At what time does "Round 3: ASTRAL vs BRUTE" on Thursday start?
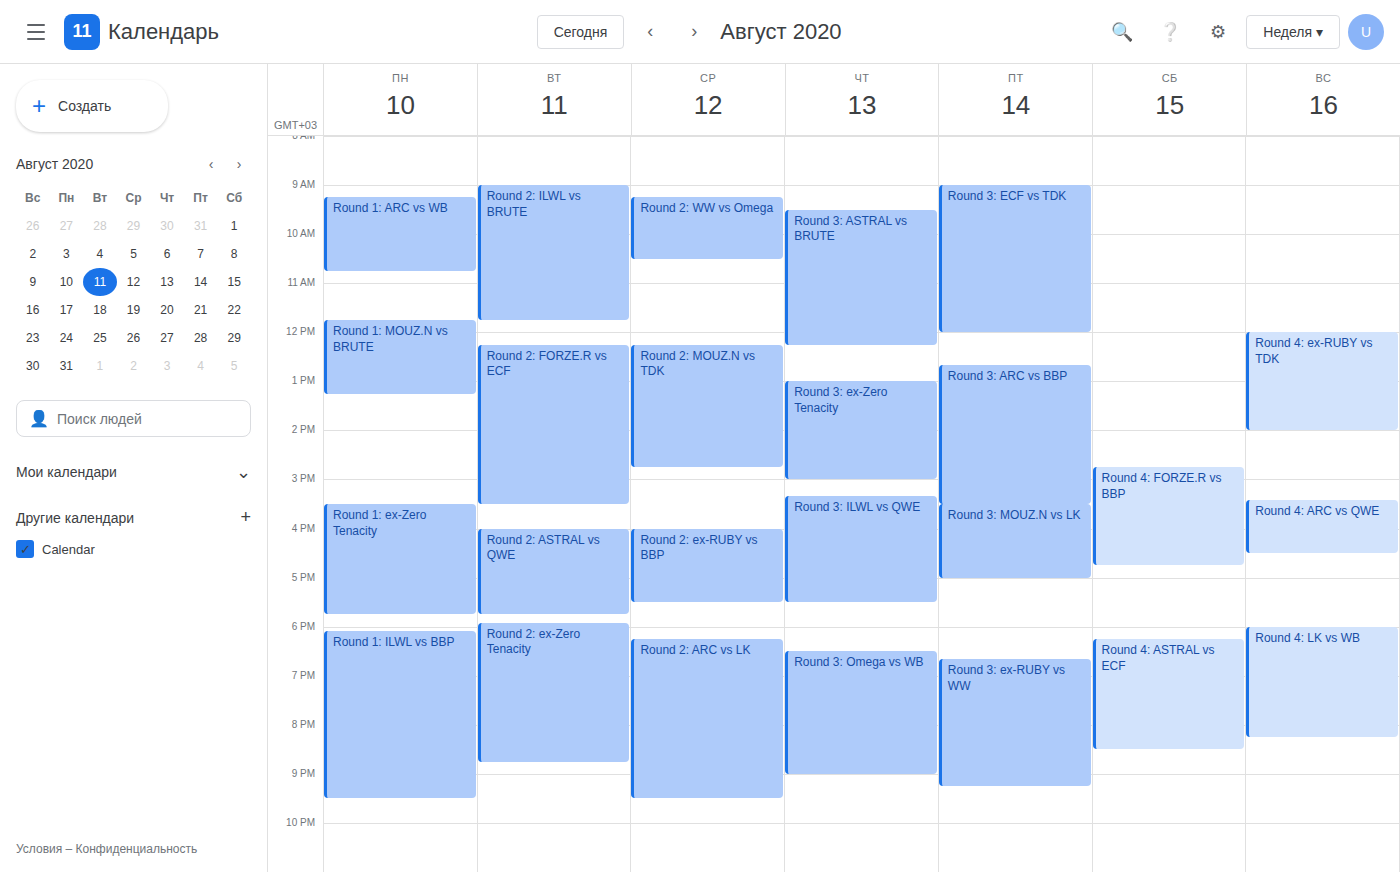
9:30 AM